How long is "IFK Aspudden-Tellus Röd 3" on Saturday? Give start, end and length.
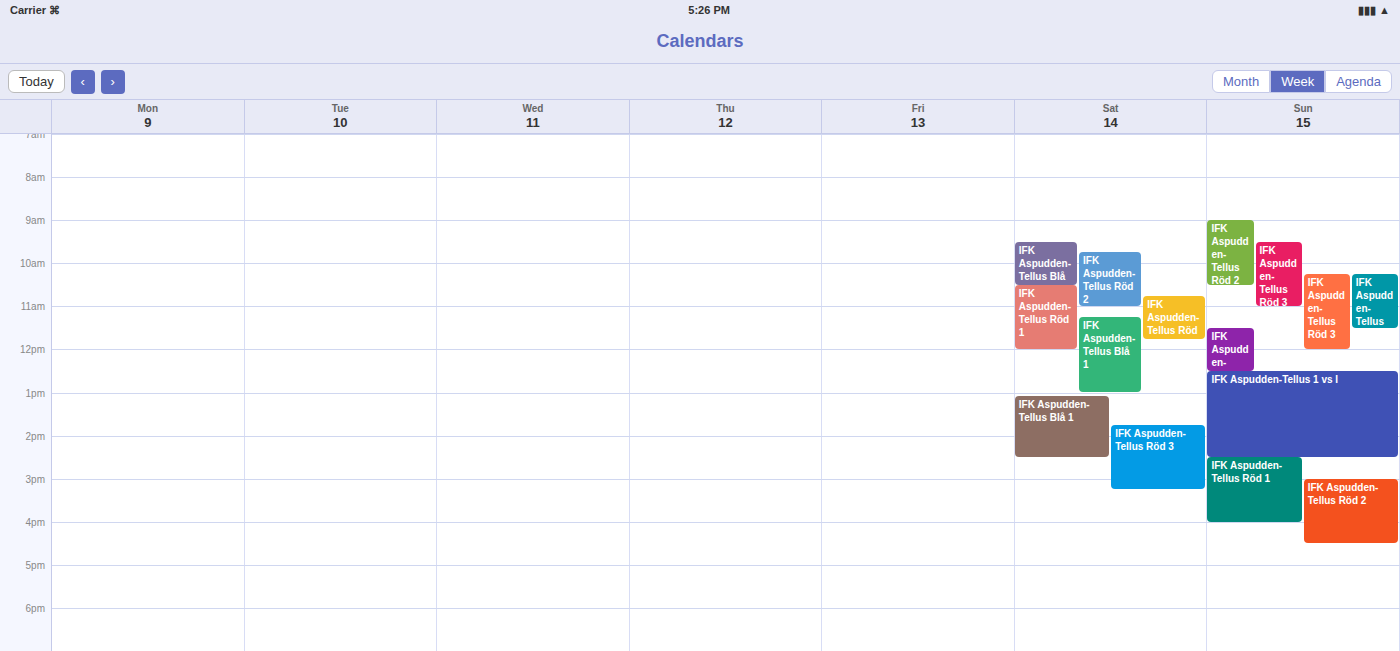
1:45 PM to 3:15 PM, 1 hour 30 minutes